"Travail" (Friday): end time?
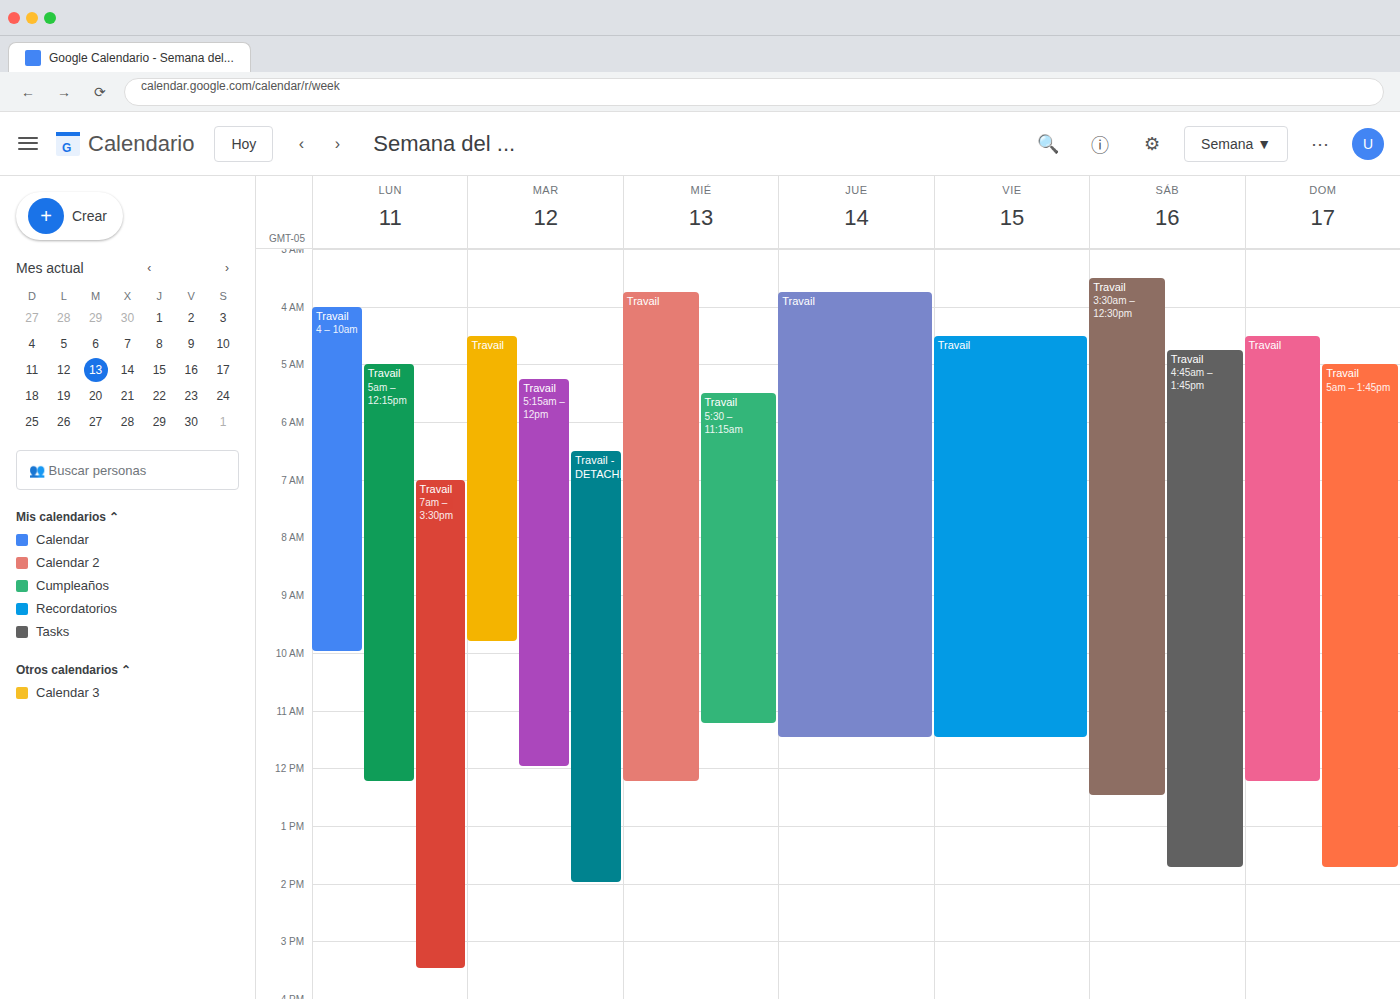
11:30